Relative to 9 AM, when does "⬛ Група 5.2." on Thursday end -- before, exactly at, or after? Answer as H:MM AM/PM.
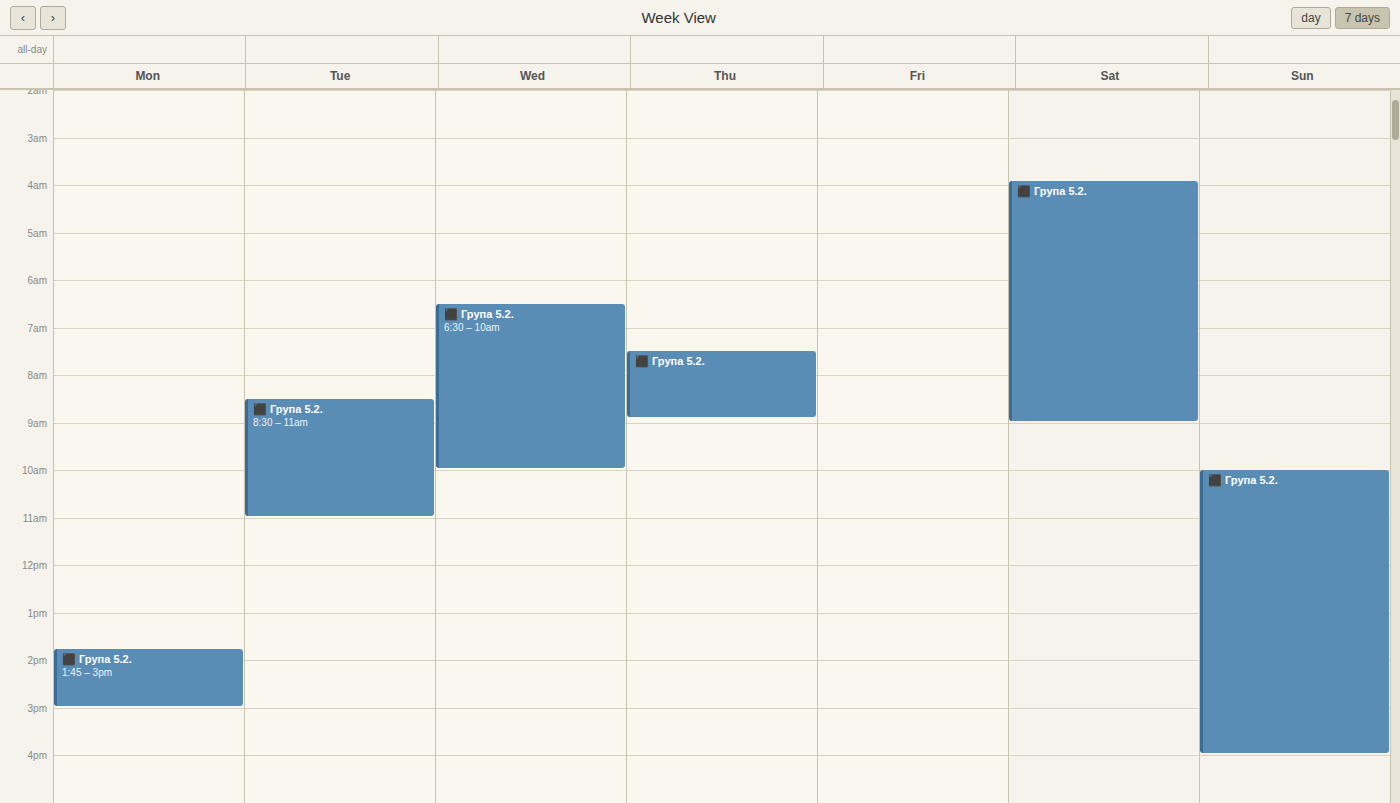
8:55 AM -- before 9 AM, 5 minutes above the 9 AM line.